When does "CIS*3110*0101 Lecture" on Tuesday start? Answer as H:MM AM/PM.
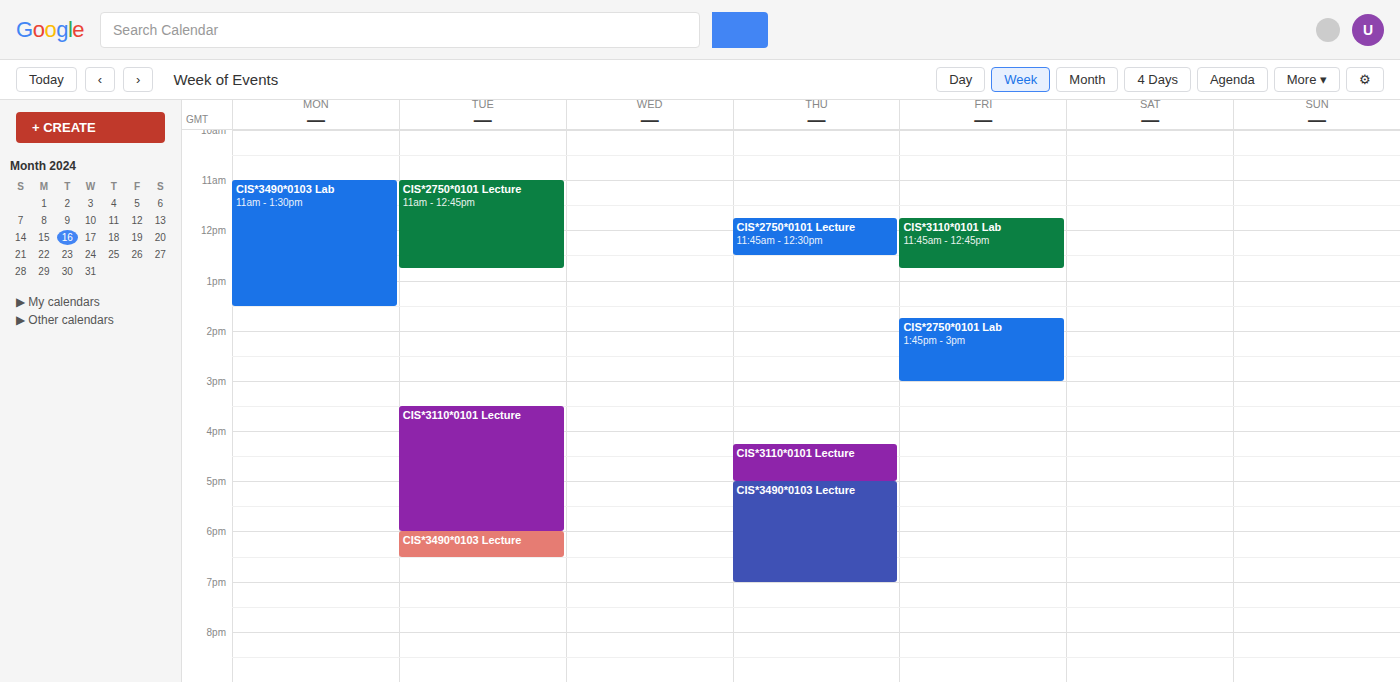
3:30 PM